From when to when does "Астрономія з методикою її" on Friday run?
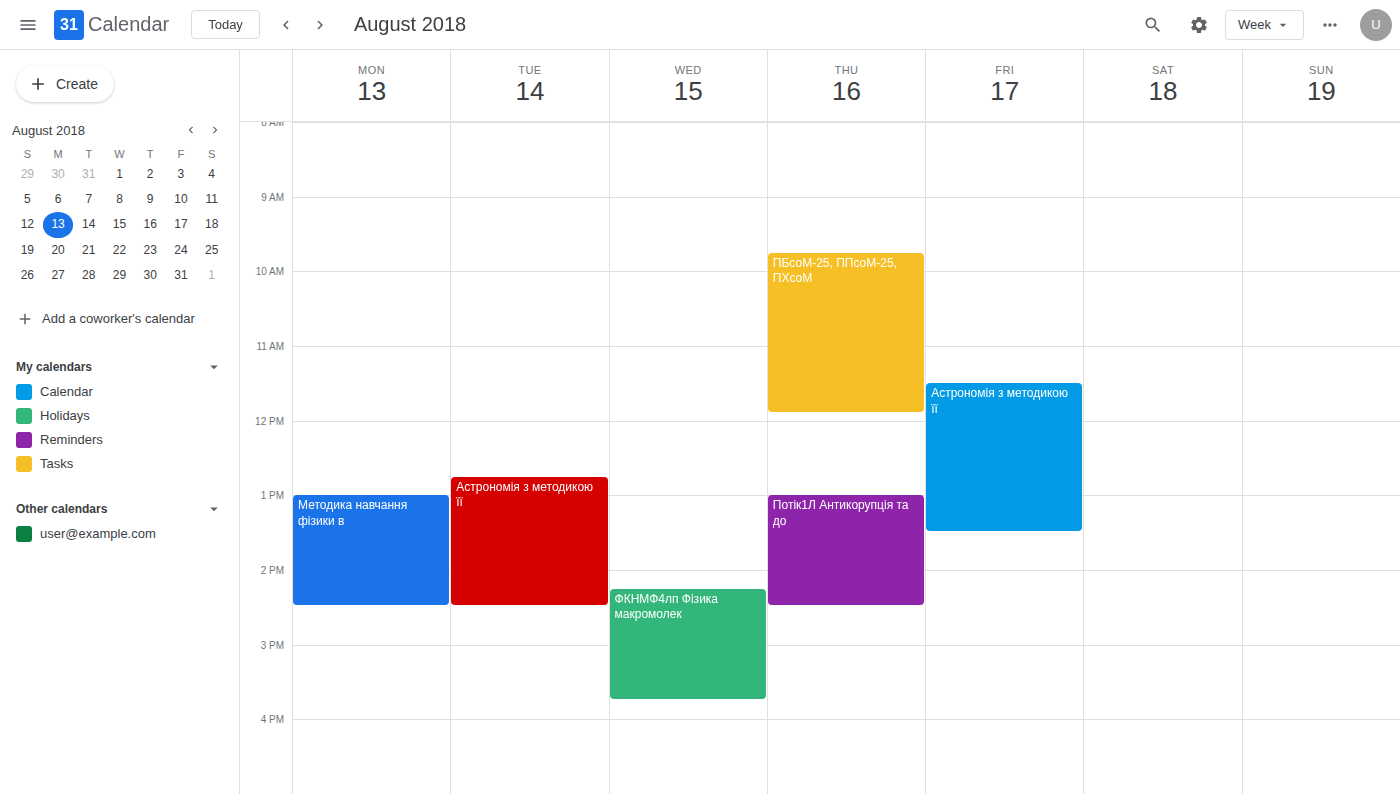
11:30 AM to 1:30 PM